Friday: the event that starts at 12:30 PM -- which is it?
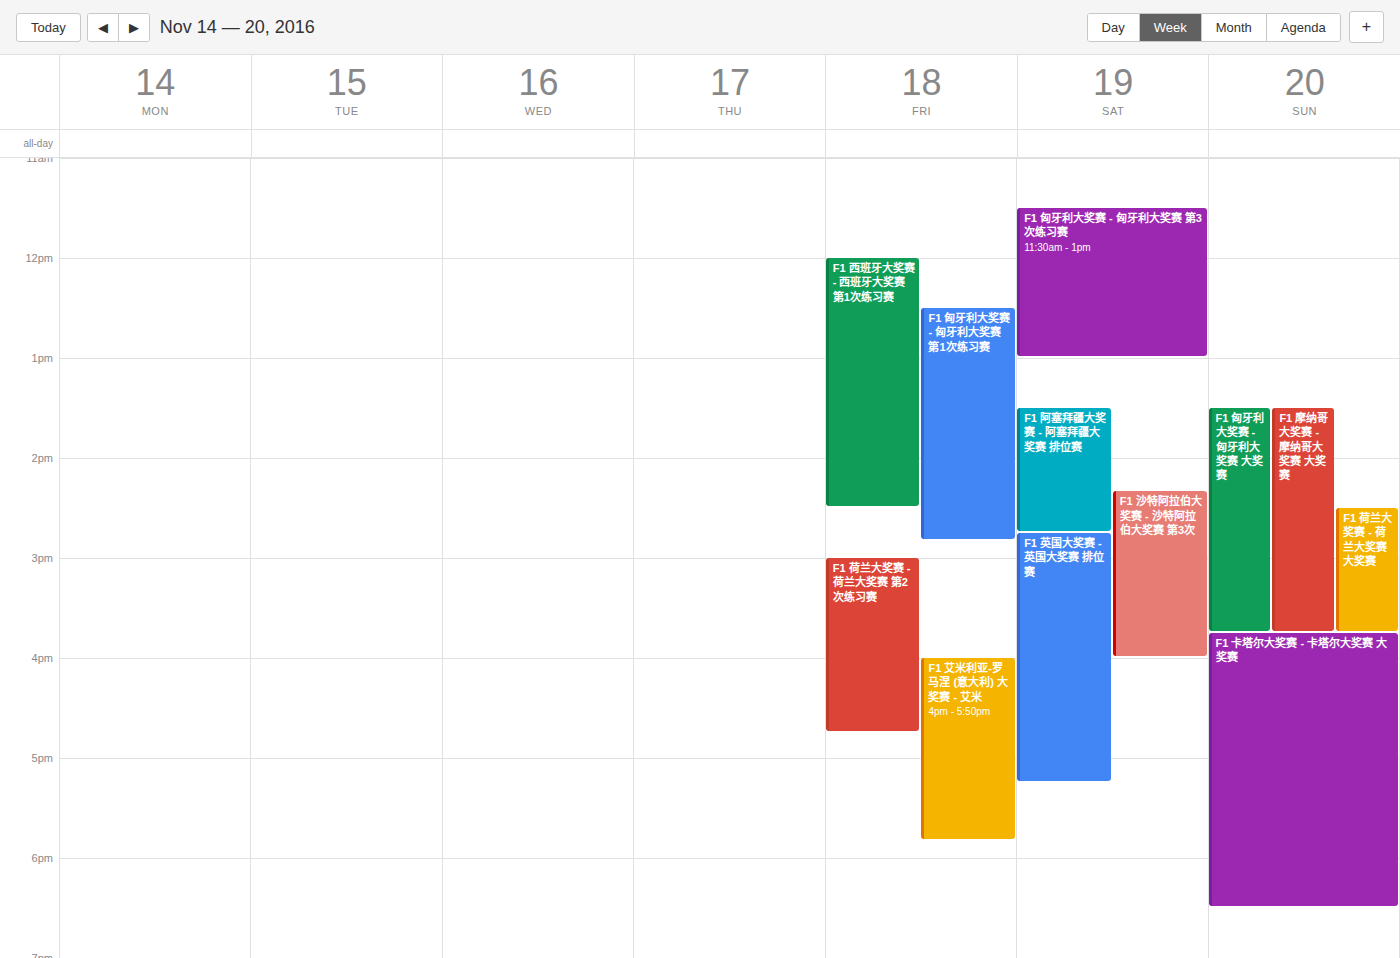
"F1 匈牙利大奖赛 - 匈牙利大奖赛 第1次练习赛"